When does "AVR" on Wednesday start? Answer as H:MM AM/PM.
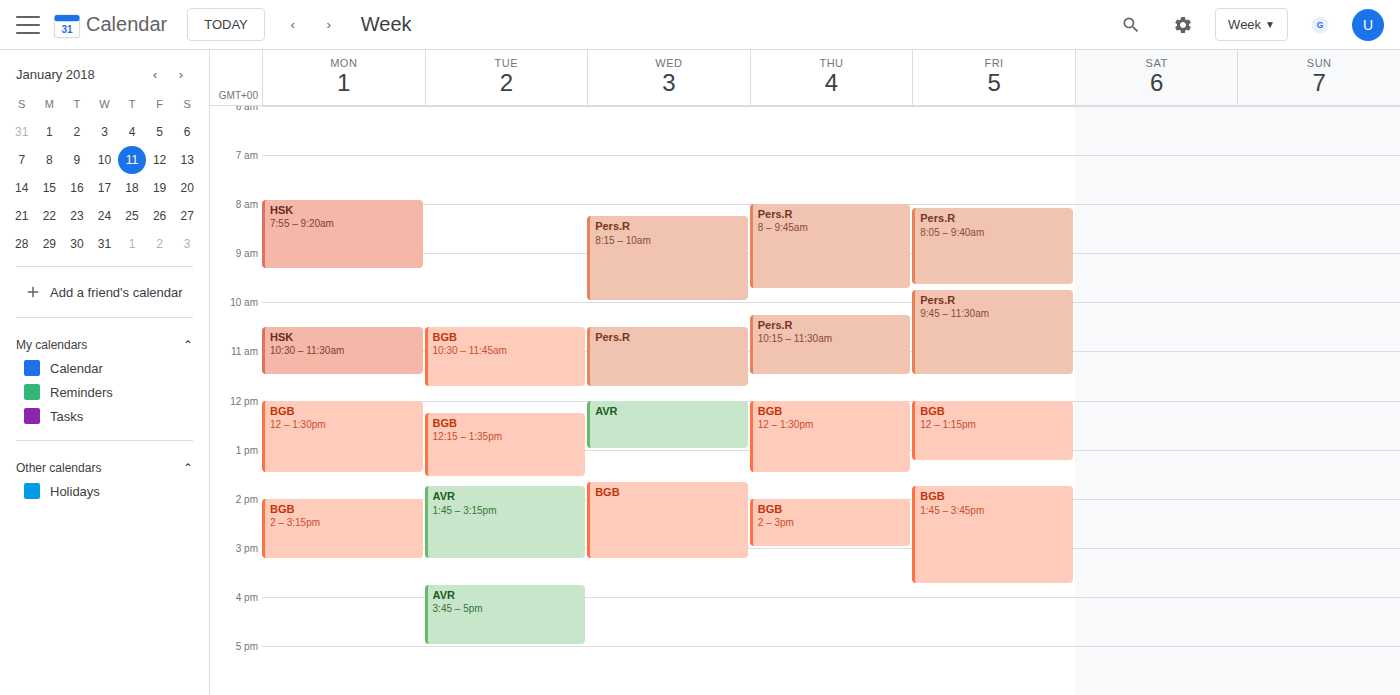
12:00 PM